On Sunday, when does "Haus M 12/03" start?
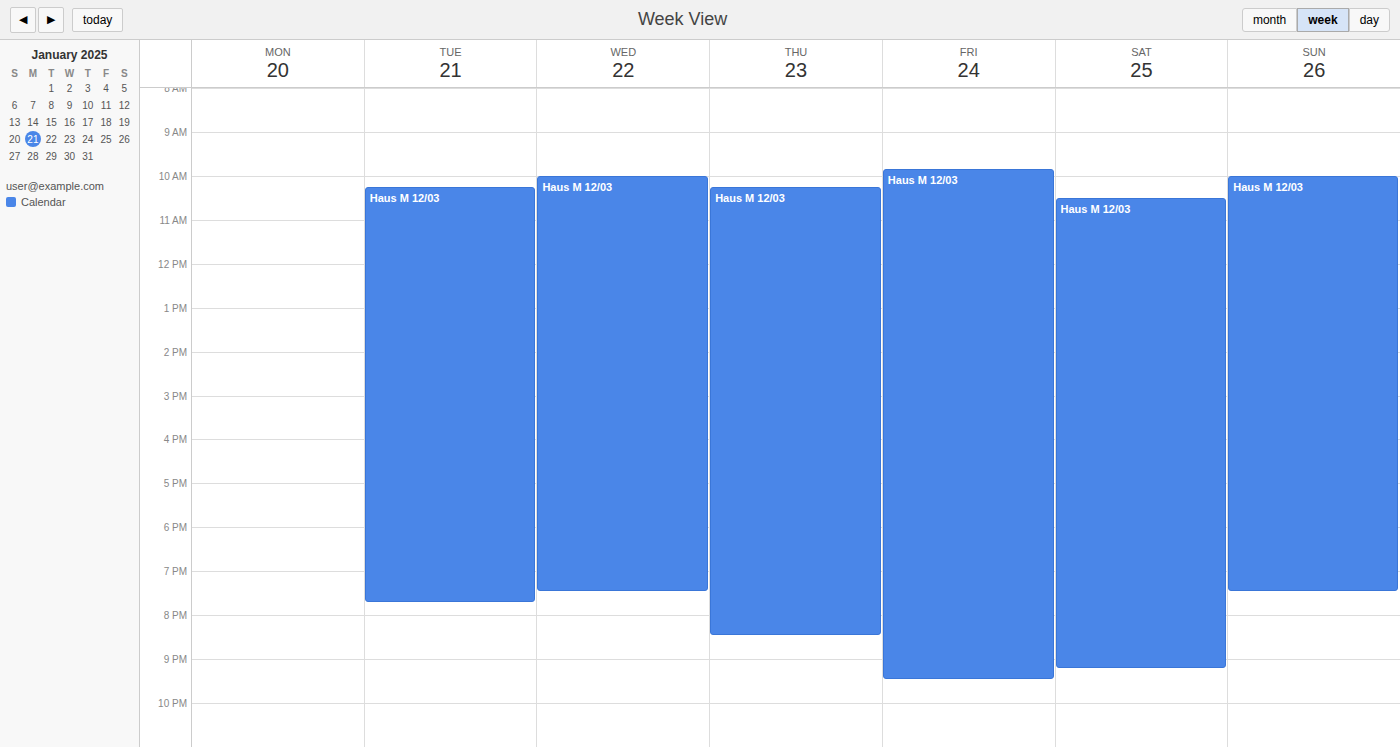
10:00 AM